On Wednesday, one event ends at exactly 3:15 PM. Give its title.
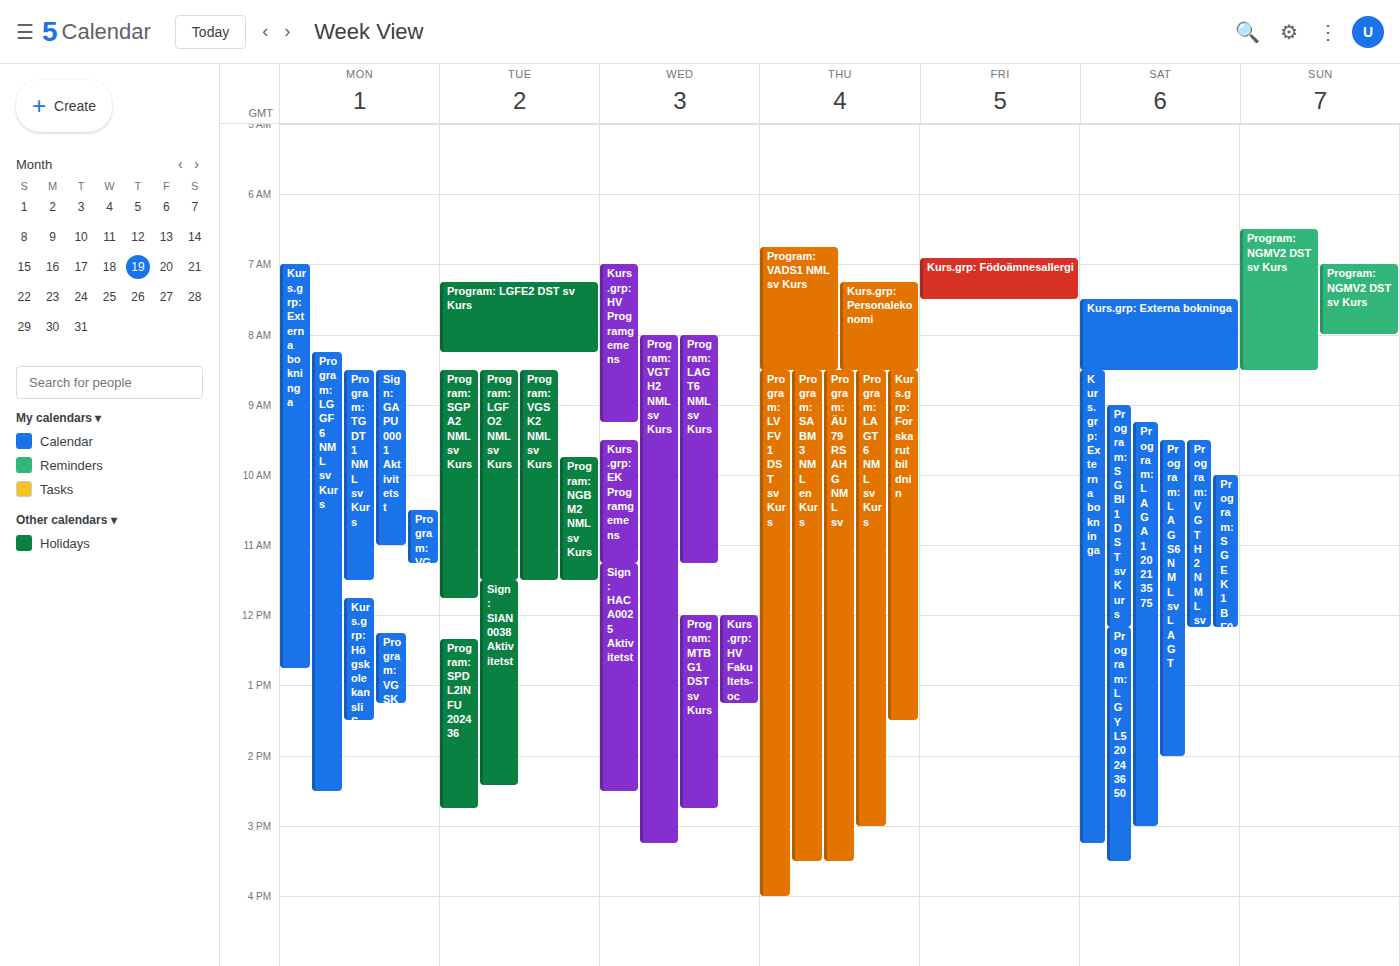
"Program: VGTH2 NML sv Kurs"